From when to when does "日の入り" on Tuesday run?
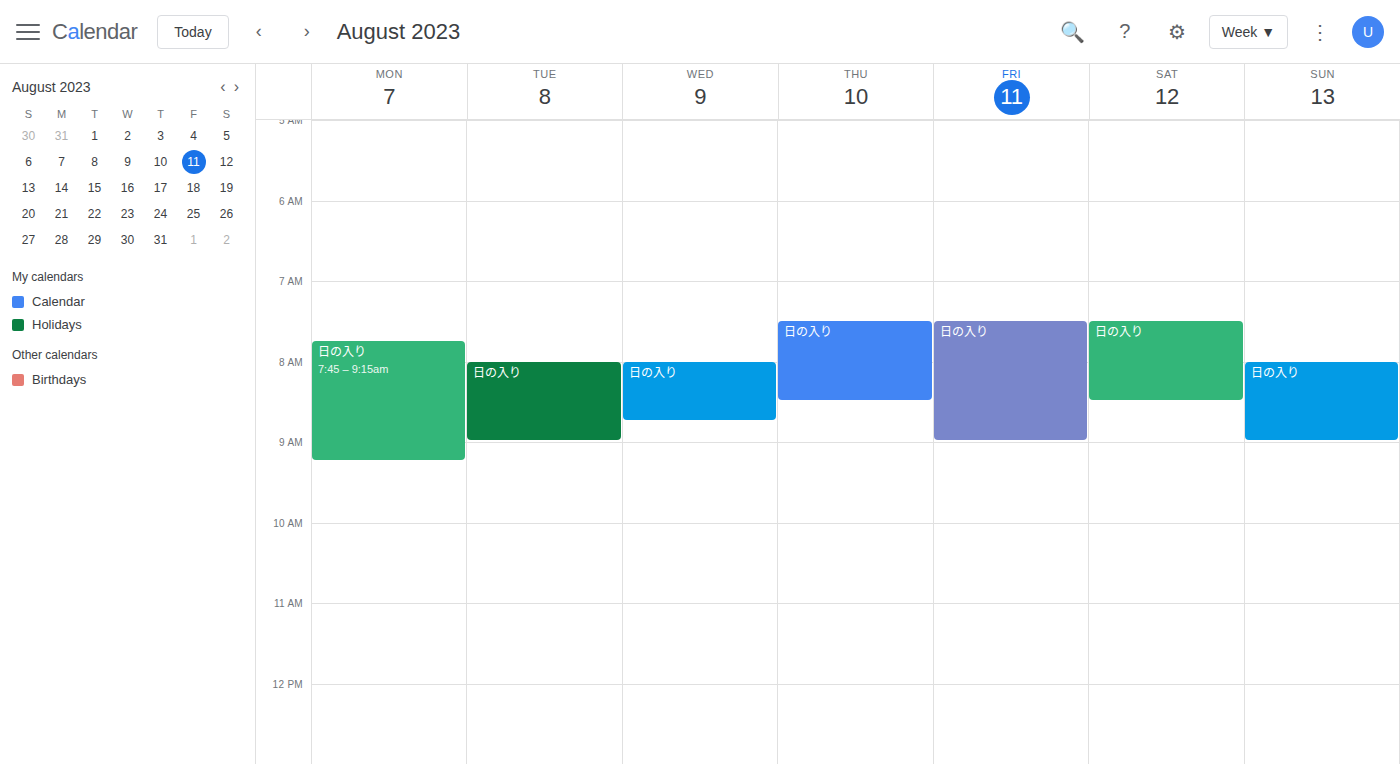
8:00 AM to 9:00 AM